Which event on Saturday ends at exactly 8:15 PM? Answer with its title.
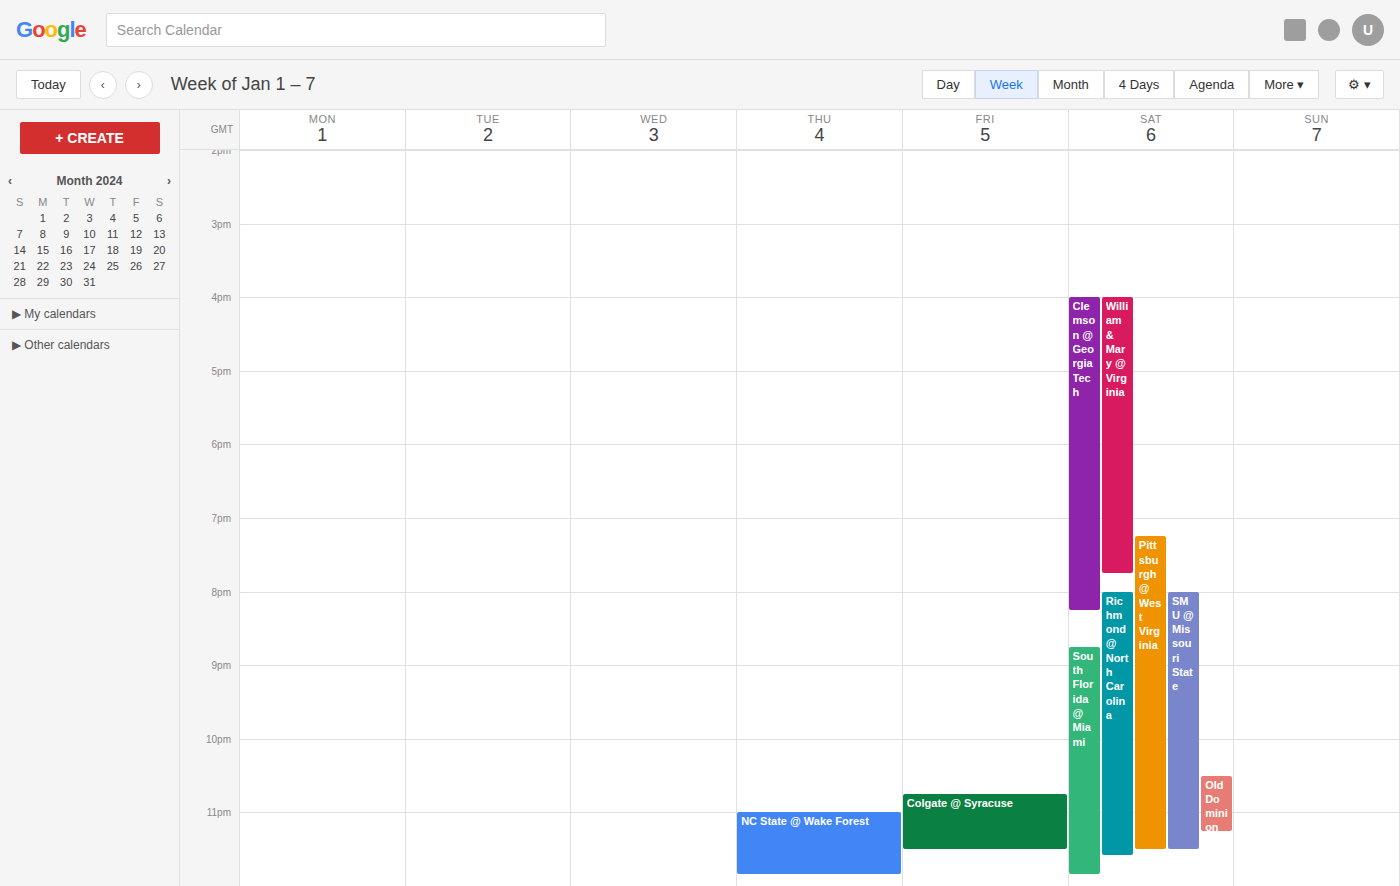
"Clemson @ Georgia Tech"